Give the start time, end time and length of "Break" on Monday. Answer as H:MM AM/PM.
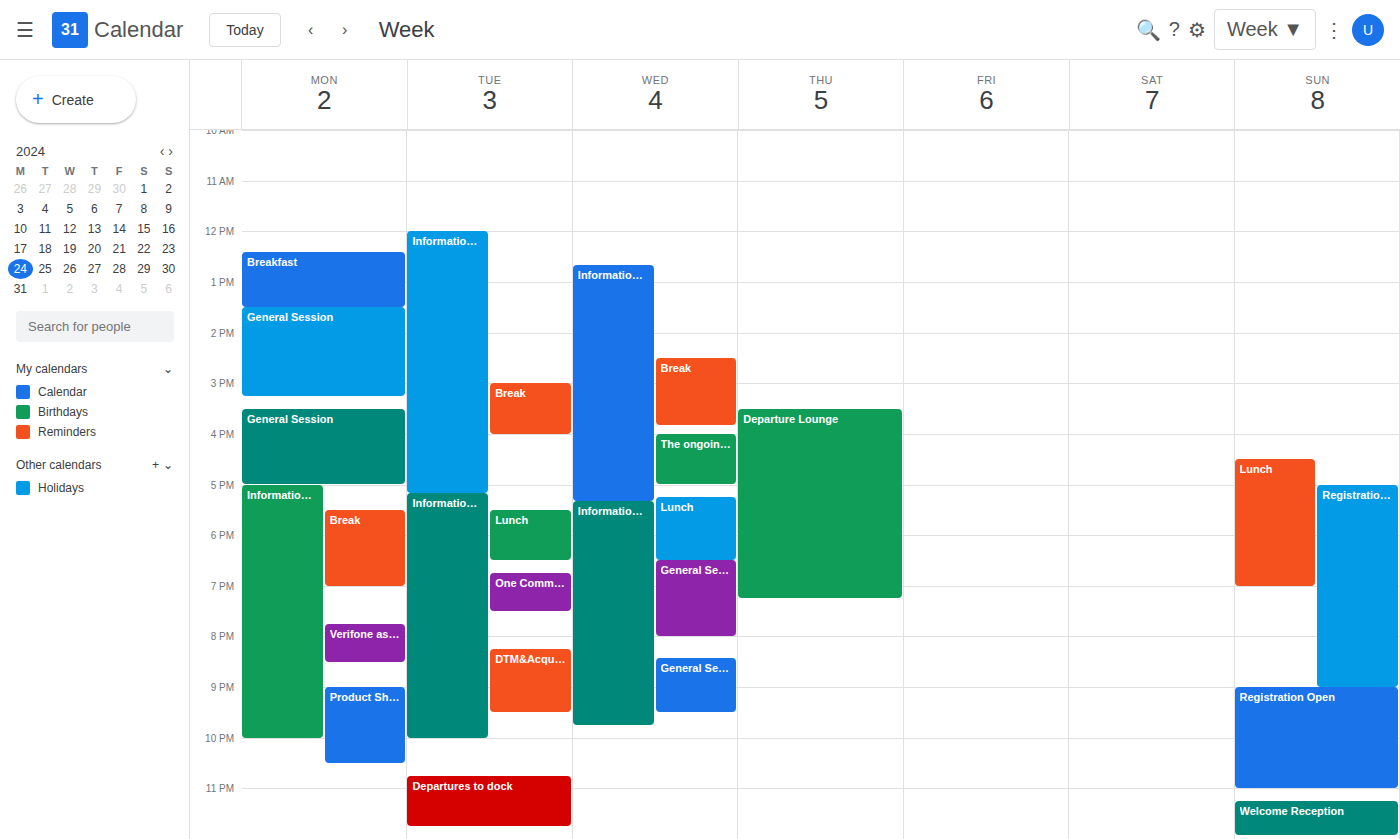
5:30 PM to 7:00 PM, 1 hour 30 minutes